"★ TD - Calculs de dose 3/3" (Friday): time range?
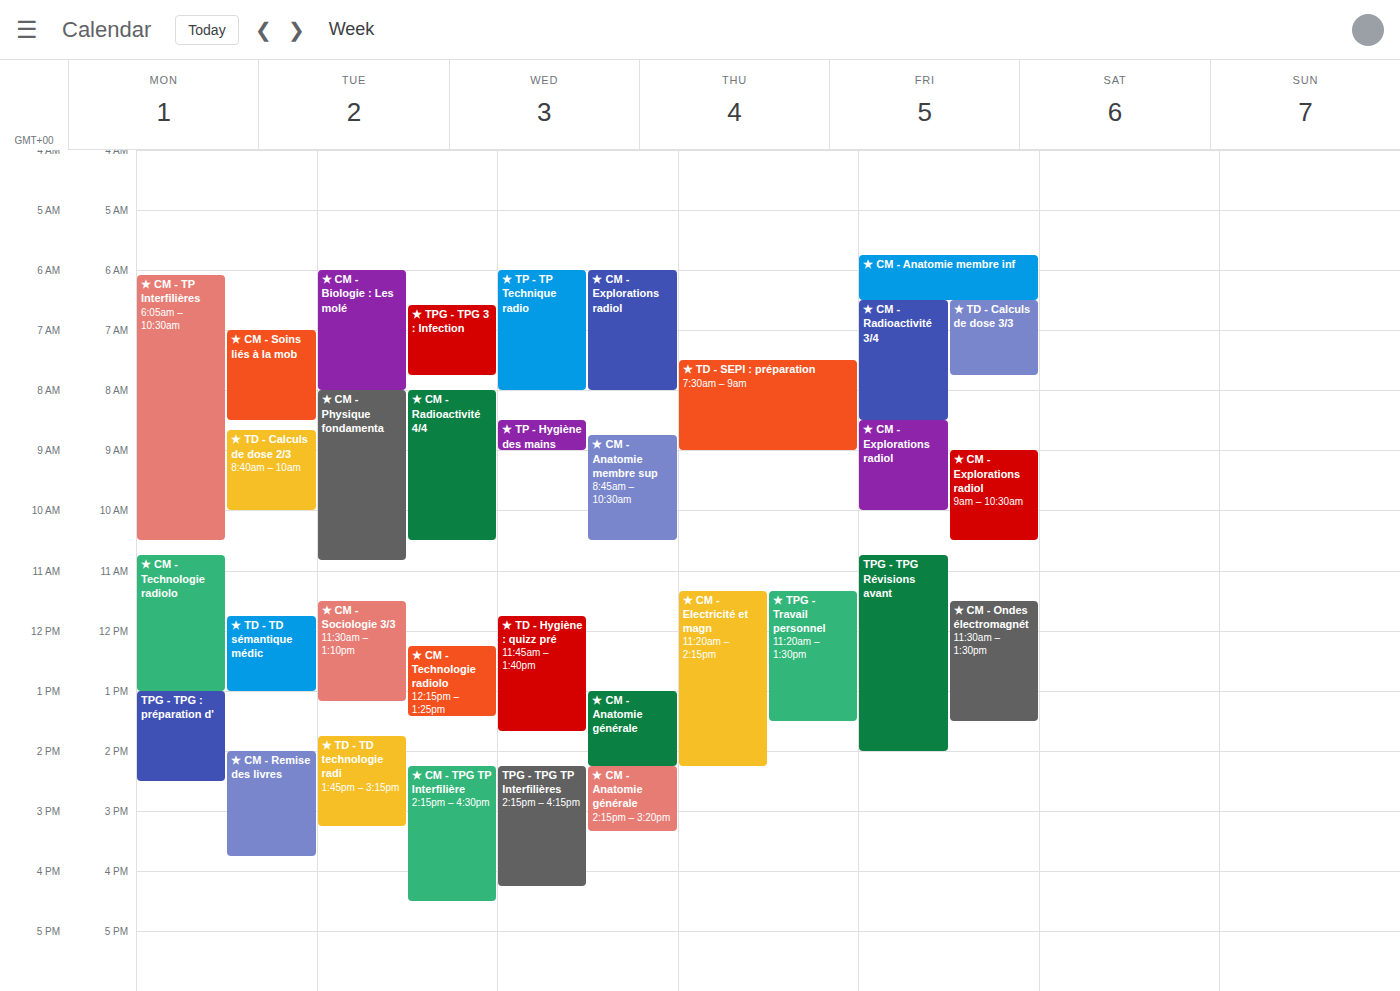
6:30 AM to 7:45 AM